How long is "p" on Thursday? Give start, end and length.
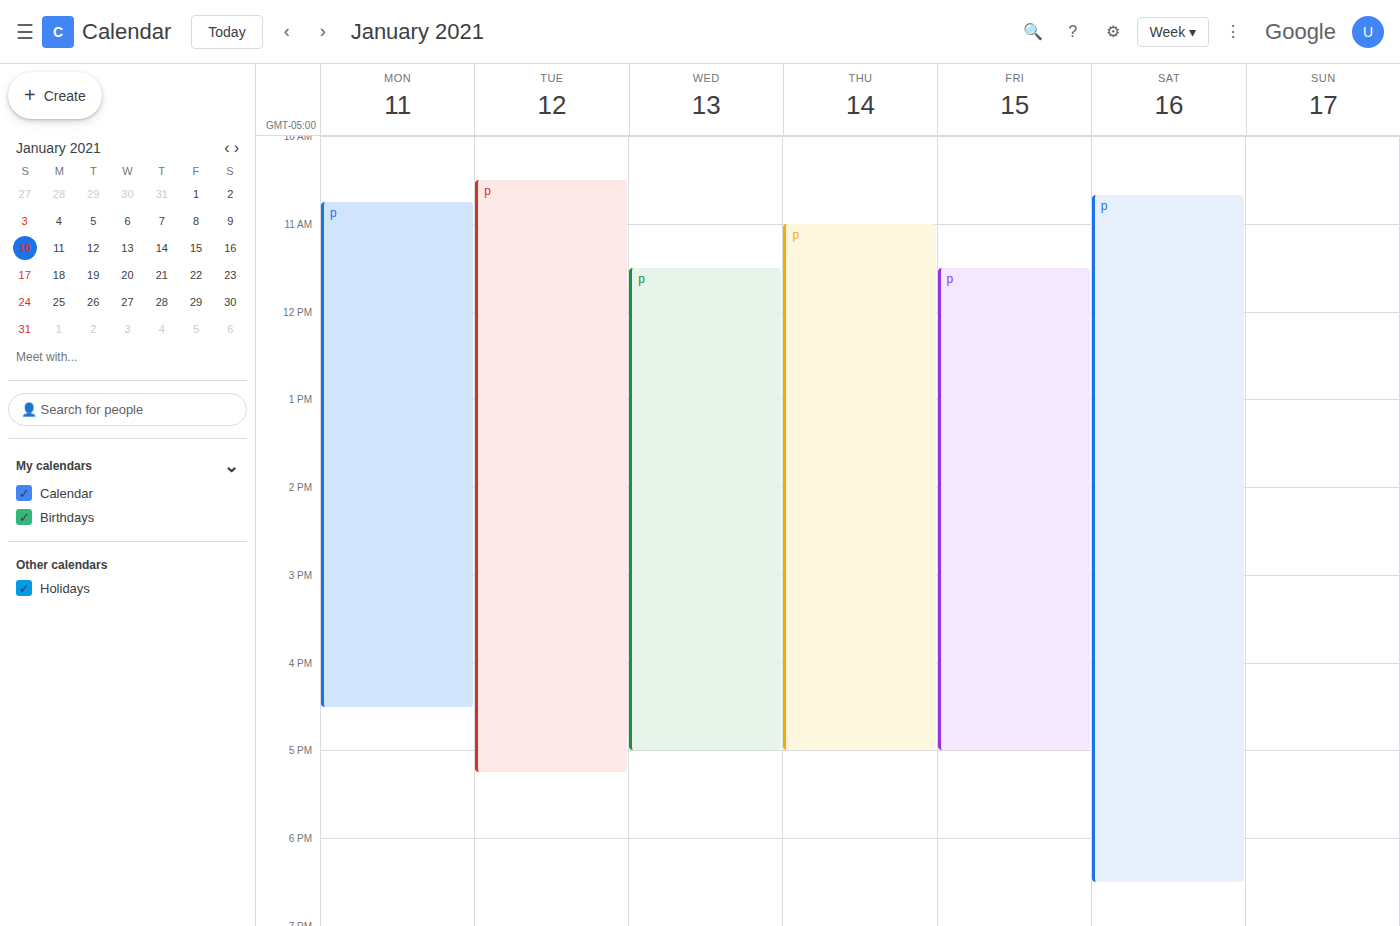
11:00 AM to 5:00 PM, 6 hours